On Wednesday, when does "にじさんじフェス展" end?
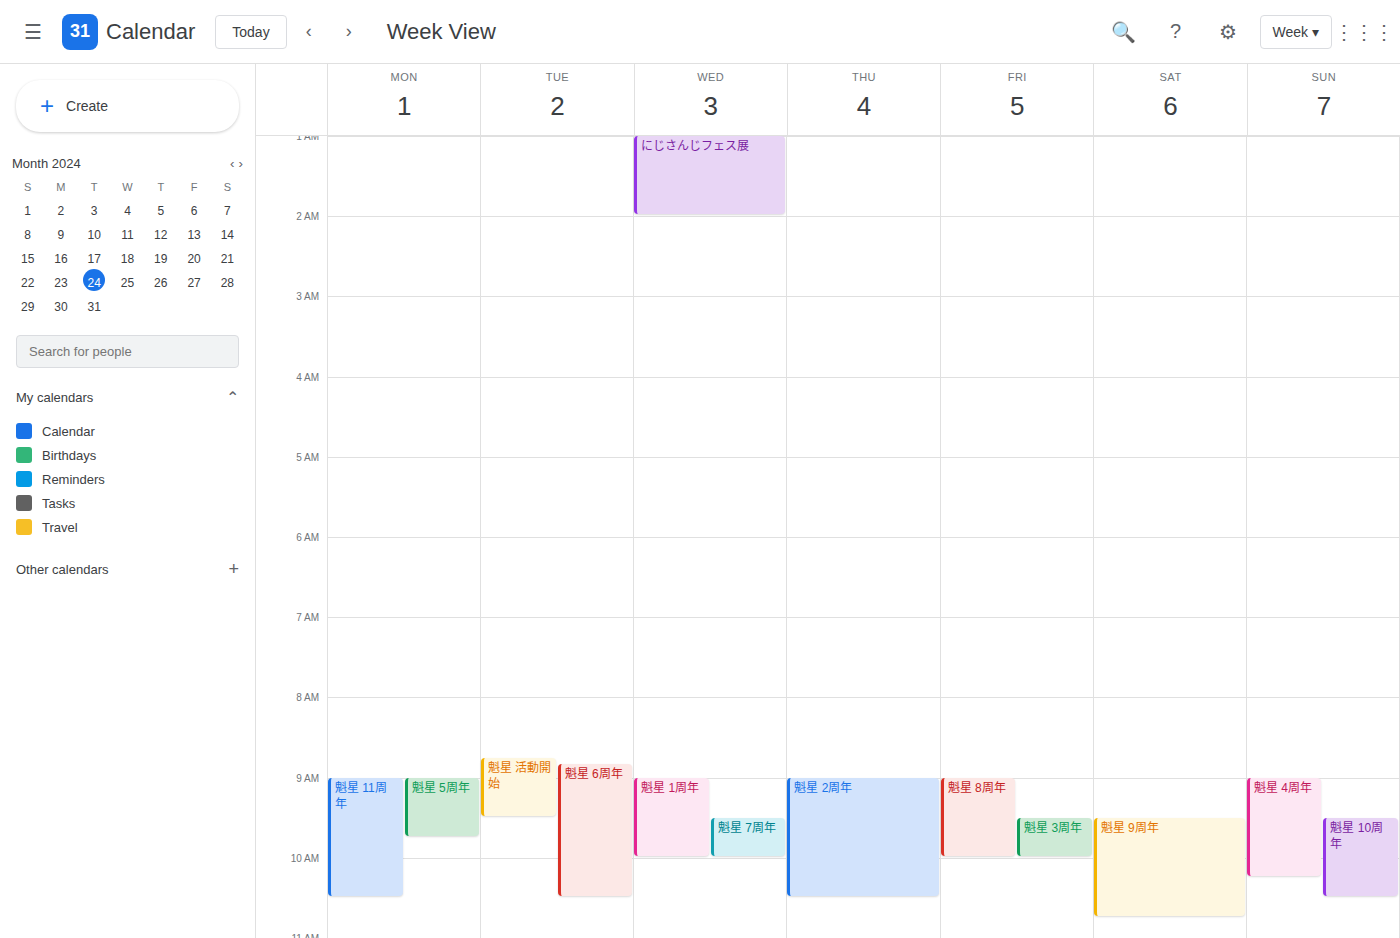
2:00 AM